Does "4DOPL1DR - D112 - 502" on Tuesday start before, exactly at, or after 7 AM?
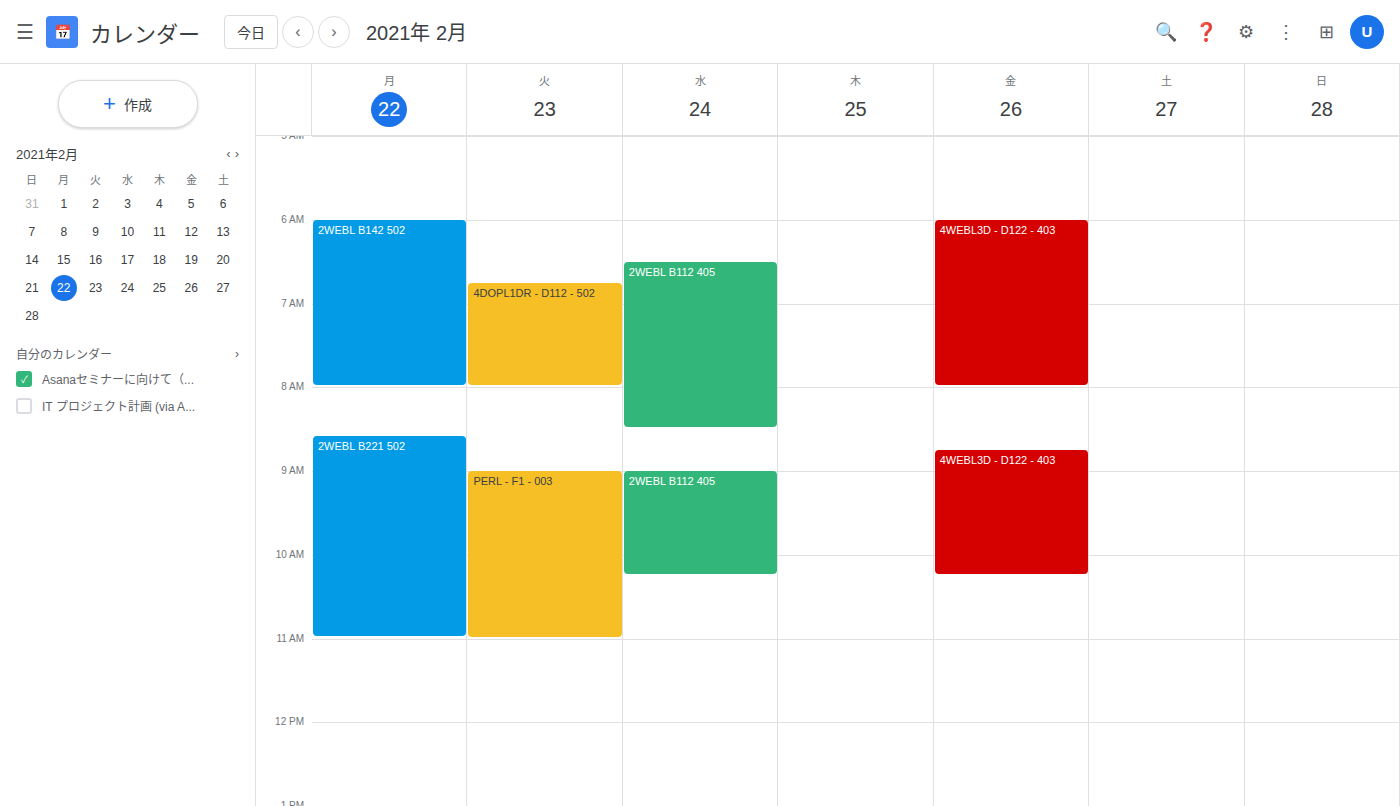
6:45 AM -- before 7 AM, 15 minutes above the 7 AM line.